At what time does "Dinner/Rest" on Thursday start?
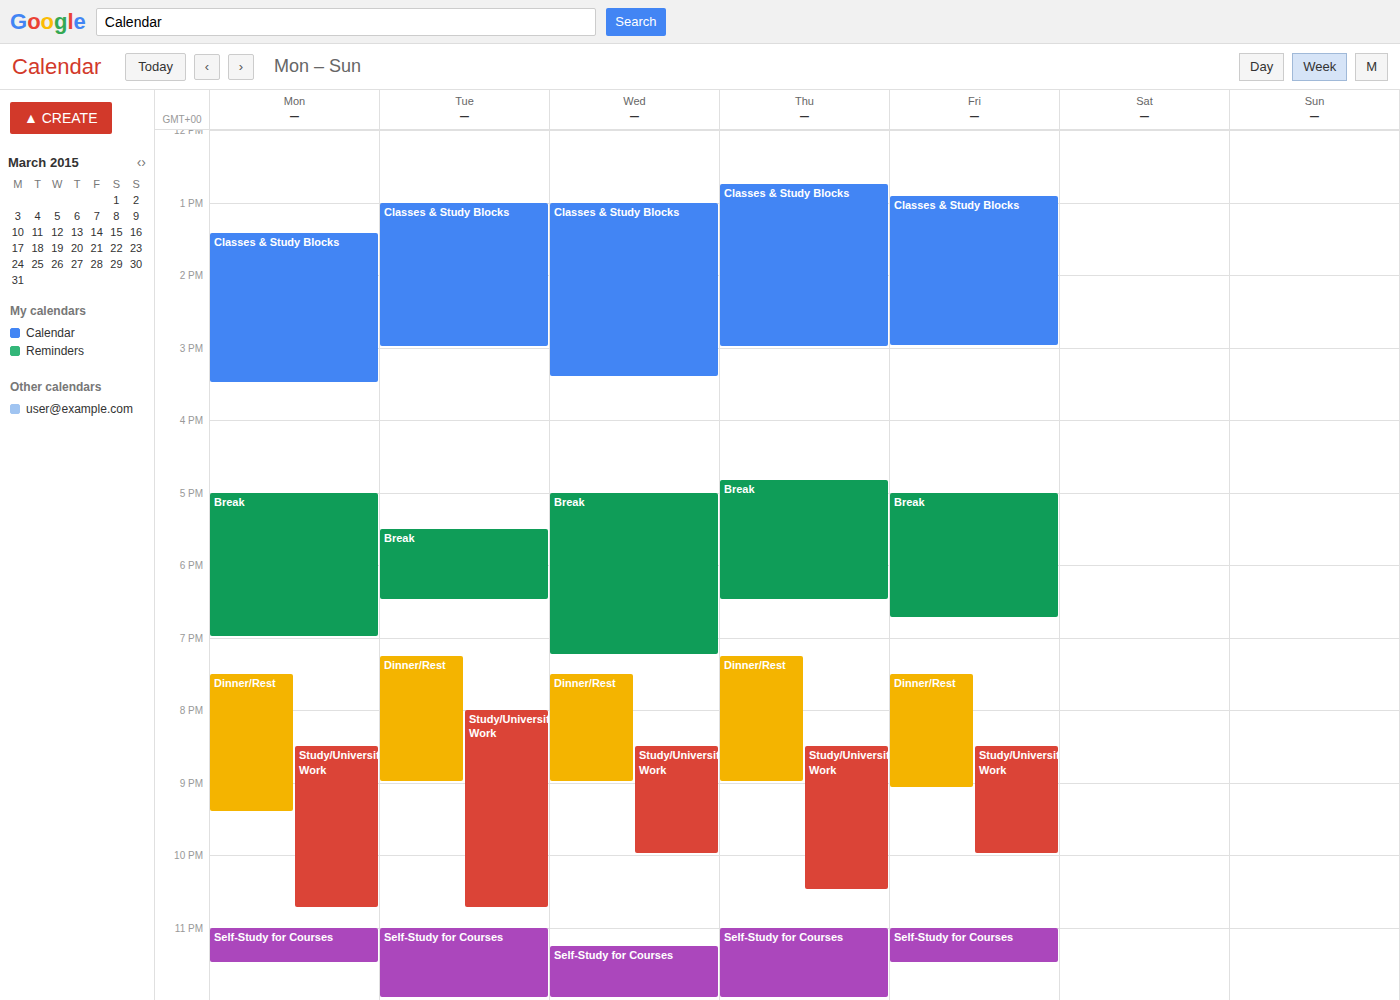
7:15 PM